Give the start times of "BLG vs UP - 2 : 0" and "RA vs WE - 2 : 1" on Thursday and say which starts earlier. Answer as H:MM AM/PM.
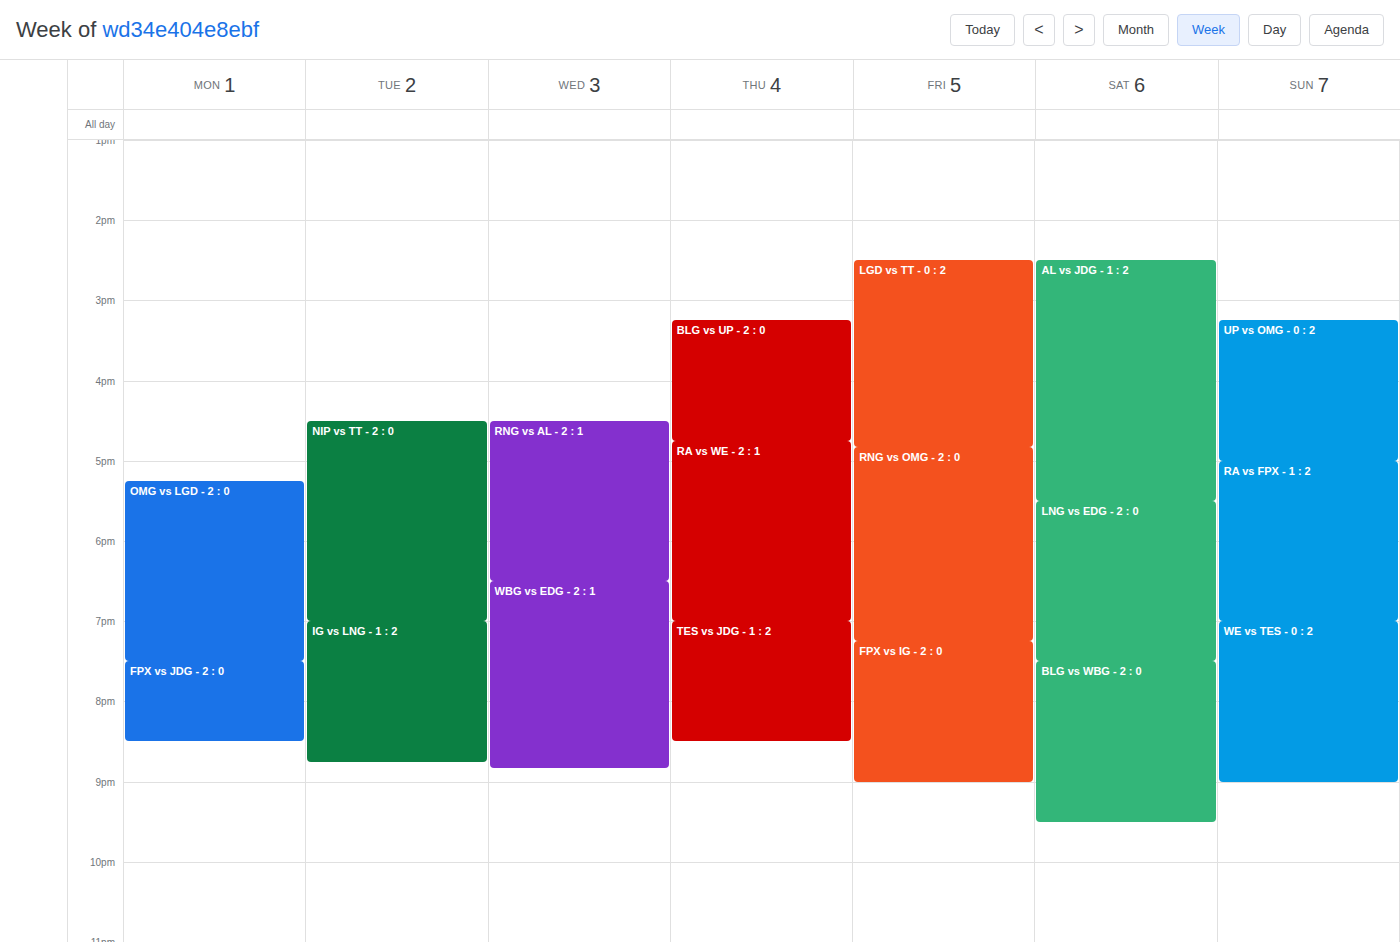
"BLG vs UP - 2 : 0" 3:15 PM; "RA vs WE - 2 : 1" 4:45 PM.